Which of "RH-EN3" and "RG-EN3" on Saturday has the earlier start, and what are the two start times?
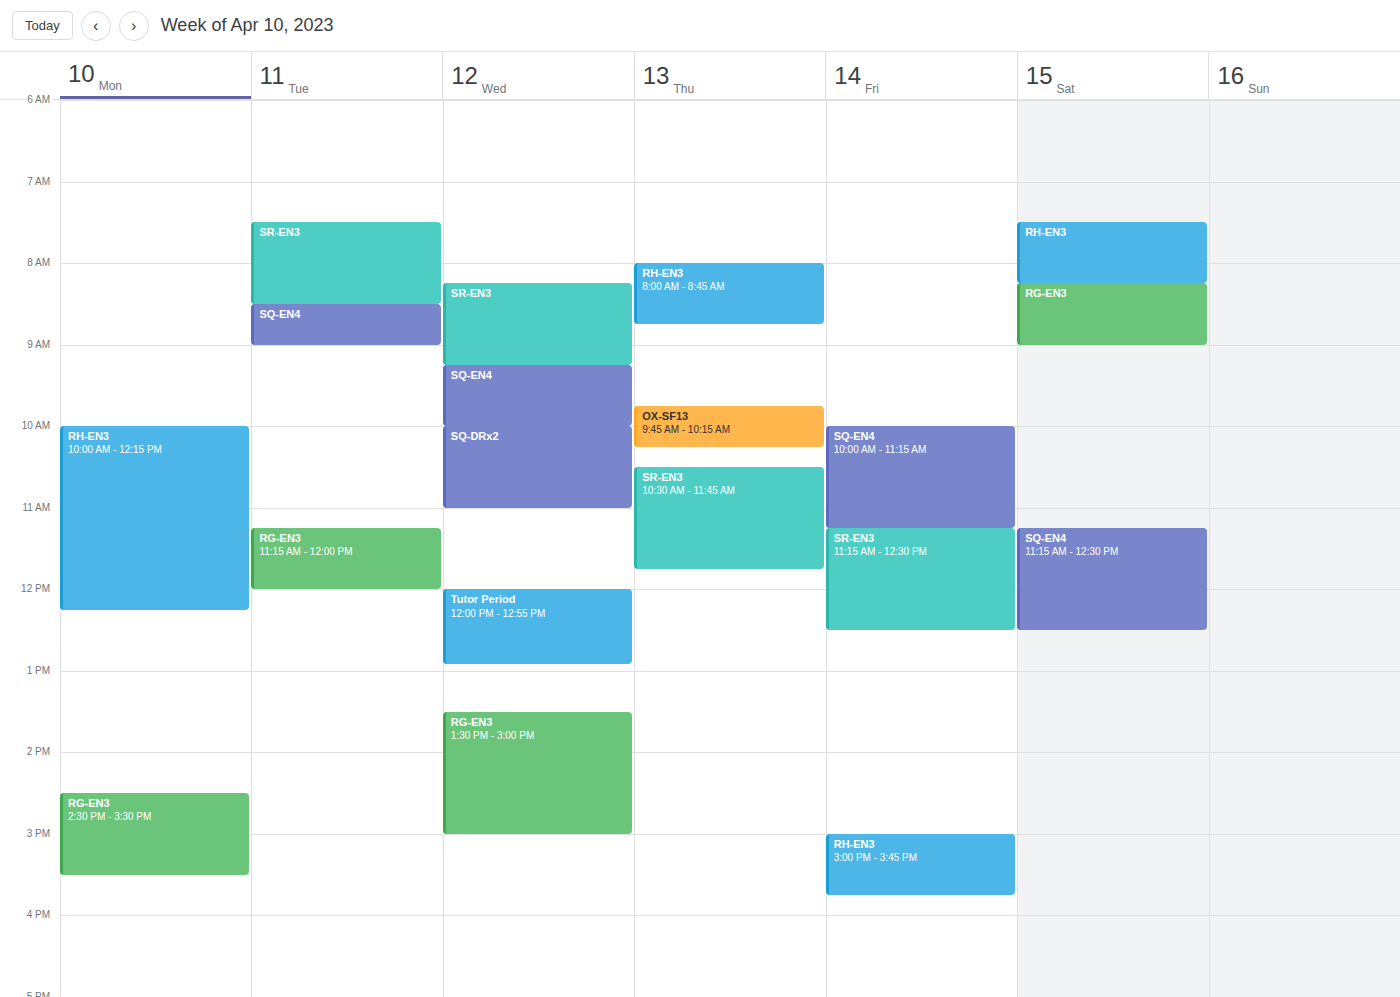
"RH-EN3" 7:30 AM; "RG-EN3" 8:15 AM.